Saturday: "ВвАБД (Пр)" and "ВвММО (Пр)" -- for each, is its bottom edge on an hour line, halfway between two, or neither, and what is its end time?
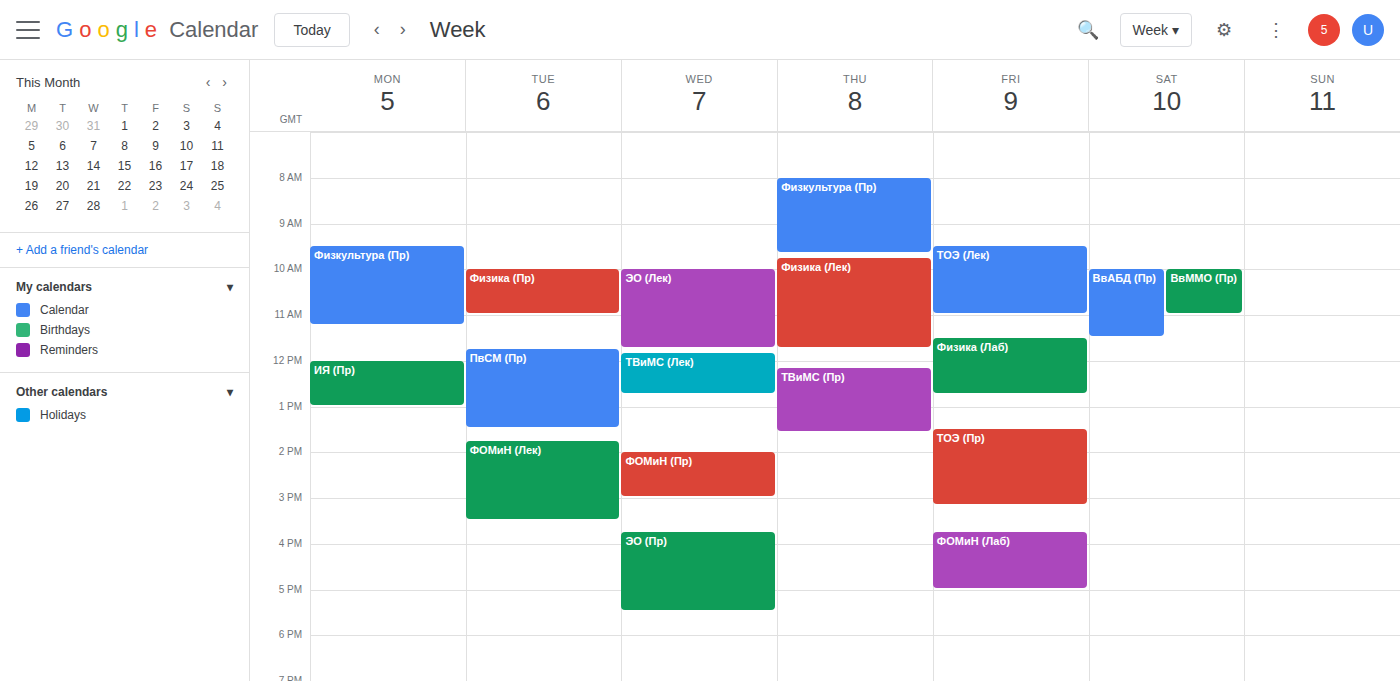
"ВвАБД (Пр)": 11:30 AM, halfway between the 11 AM and 12 PM lines. "ВвММО (Пр)": 11:00 AM, exactly on the 11 AM line.